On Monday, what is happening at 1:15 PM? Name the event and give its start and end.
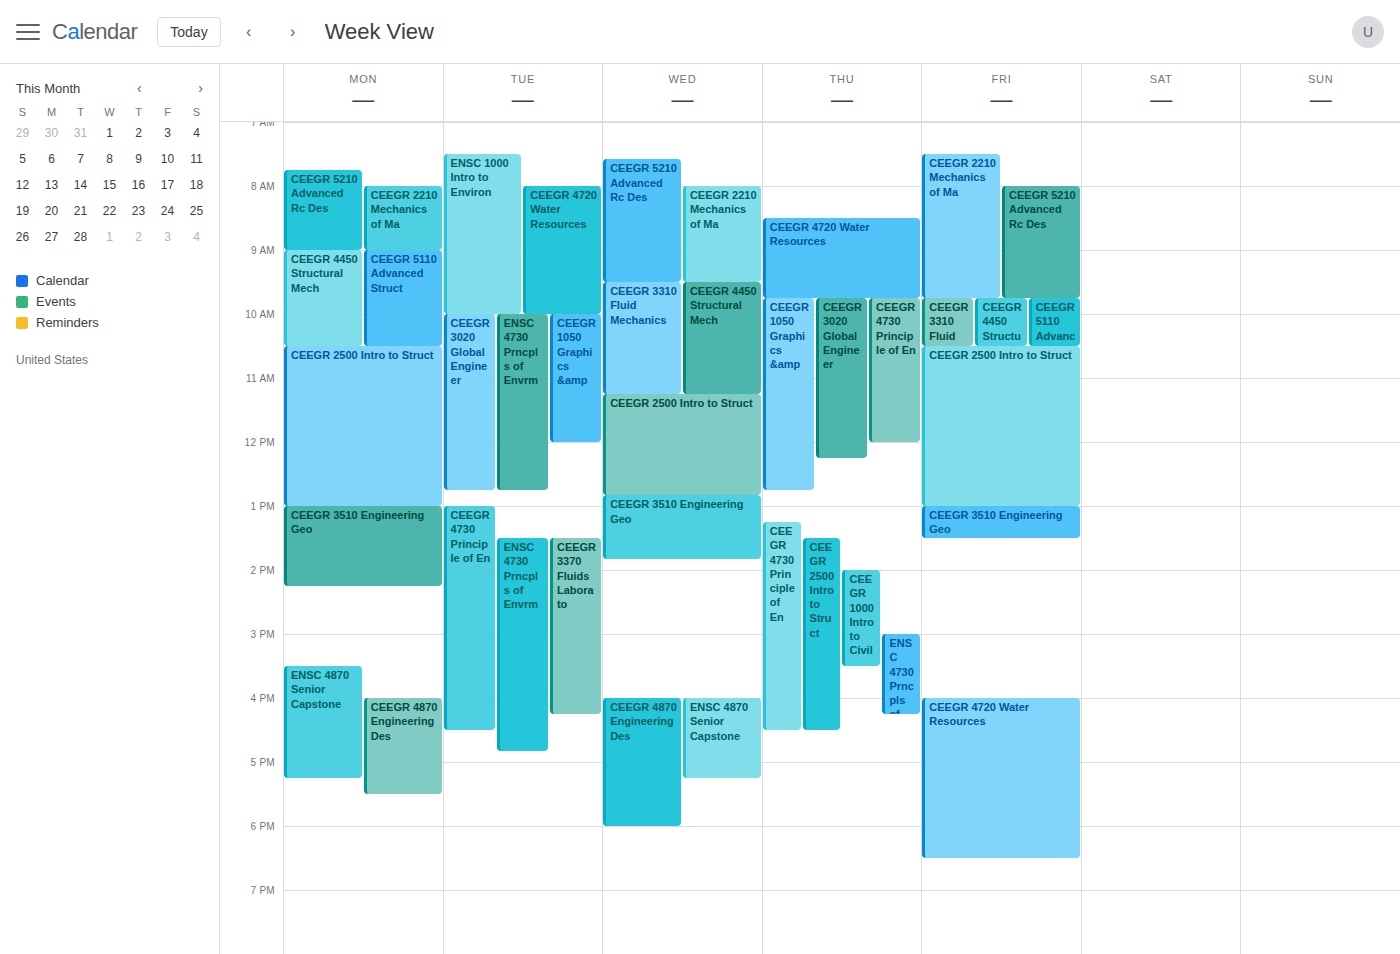
"CEEGR 3510 Engineering Geo", 1:00 PM to 2:15 PM